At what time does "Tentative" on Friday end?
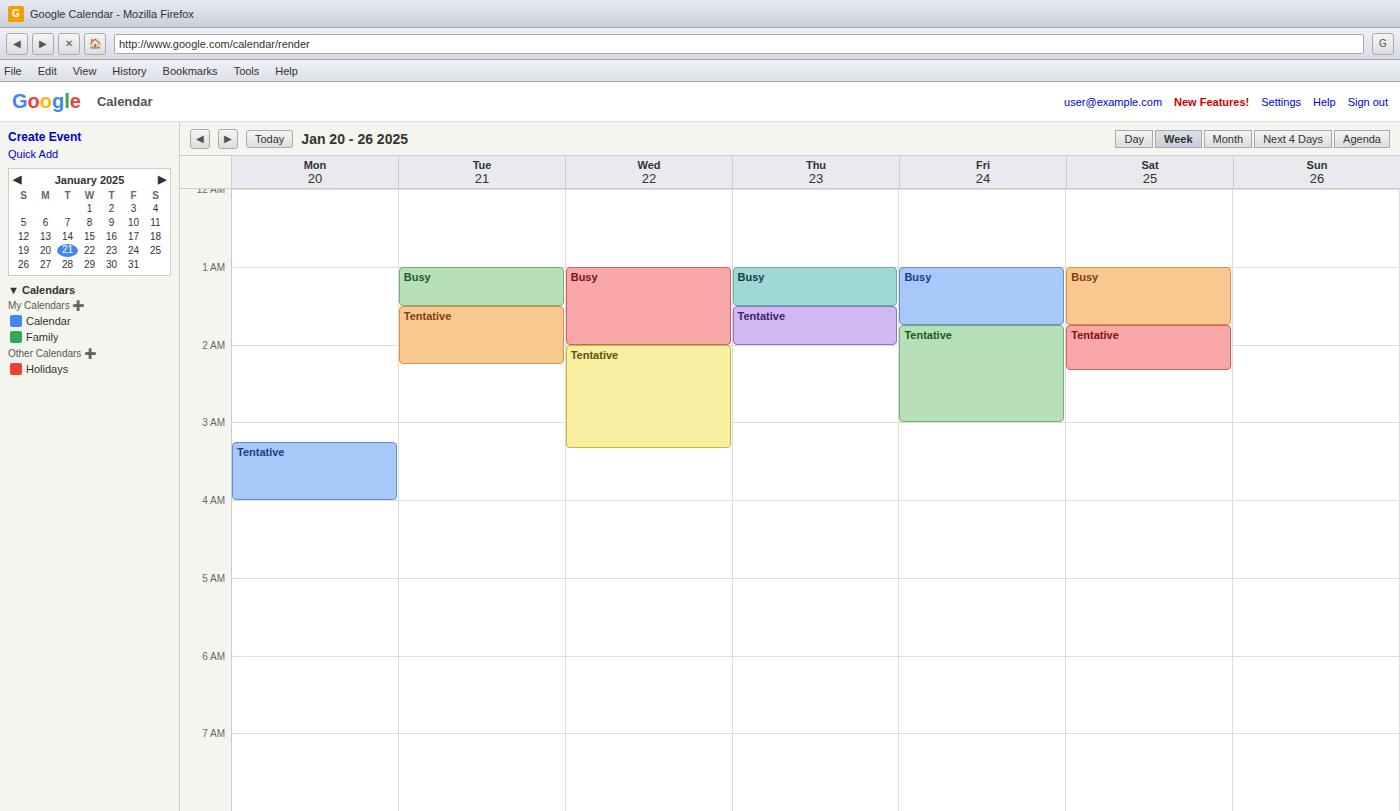
3:00 AM